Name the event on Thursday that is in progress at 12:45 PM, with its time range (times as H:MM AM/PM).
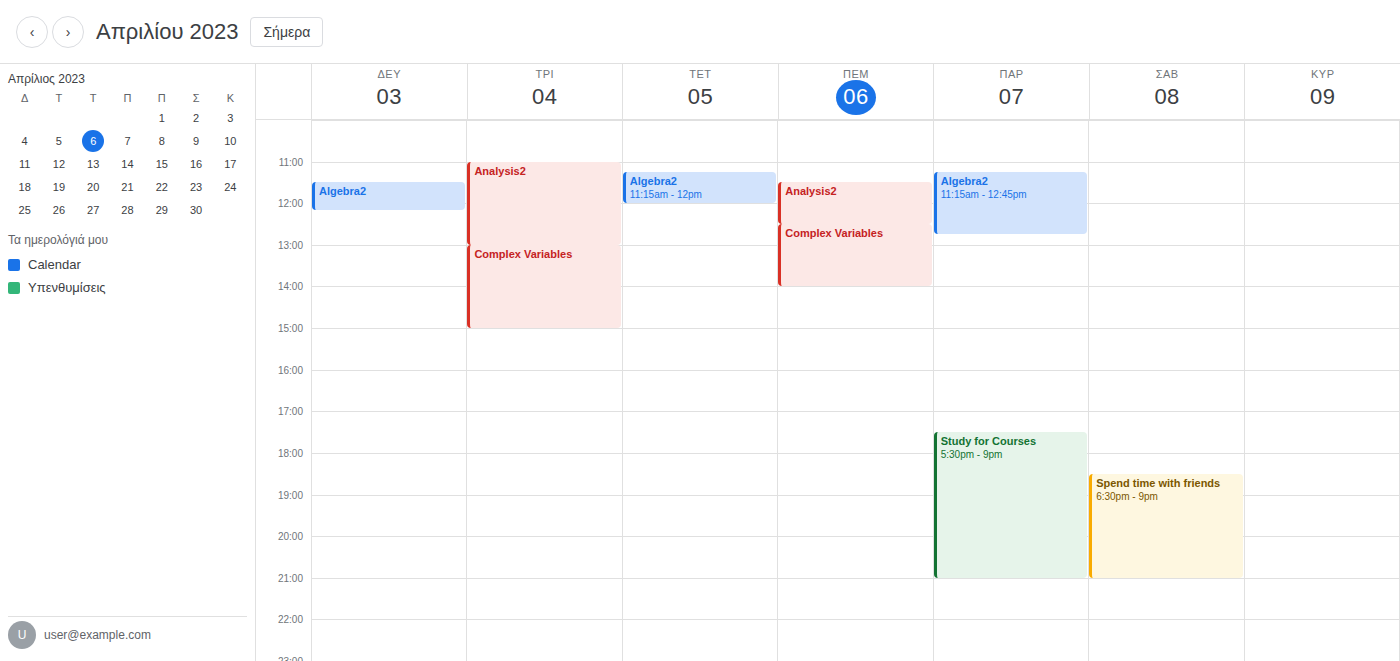
"Complex Variables", 12:30 PM to 2:00 PM